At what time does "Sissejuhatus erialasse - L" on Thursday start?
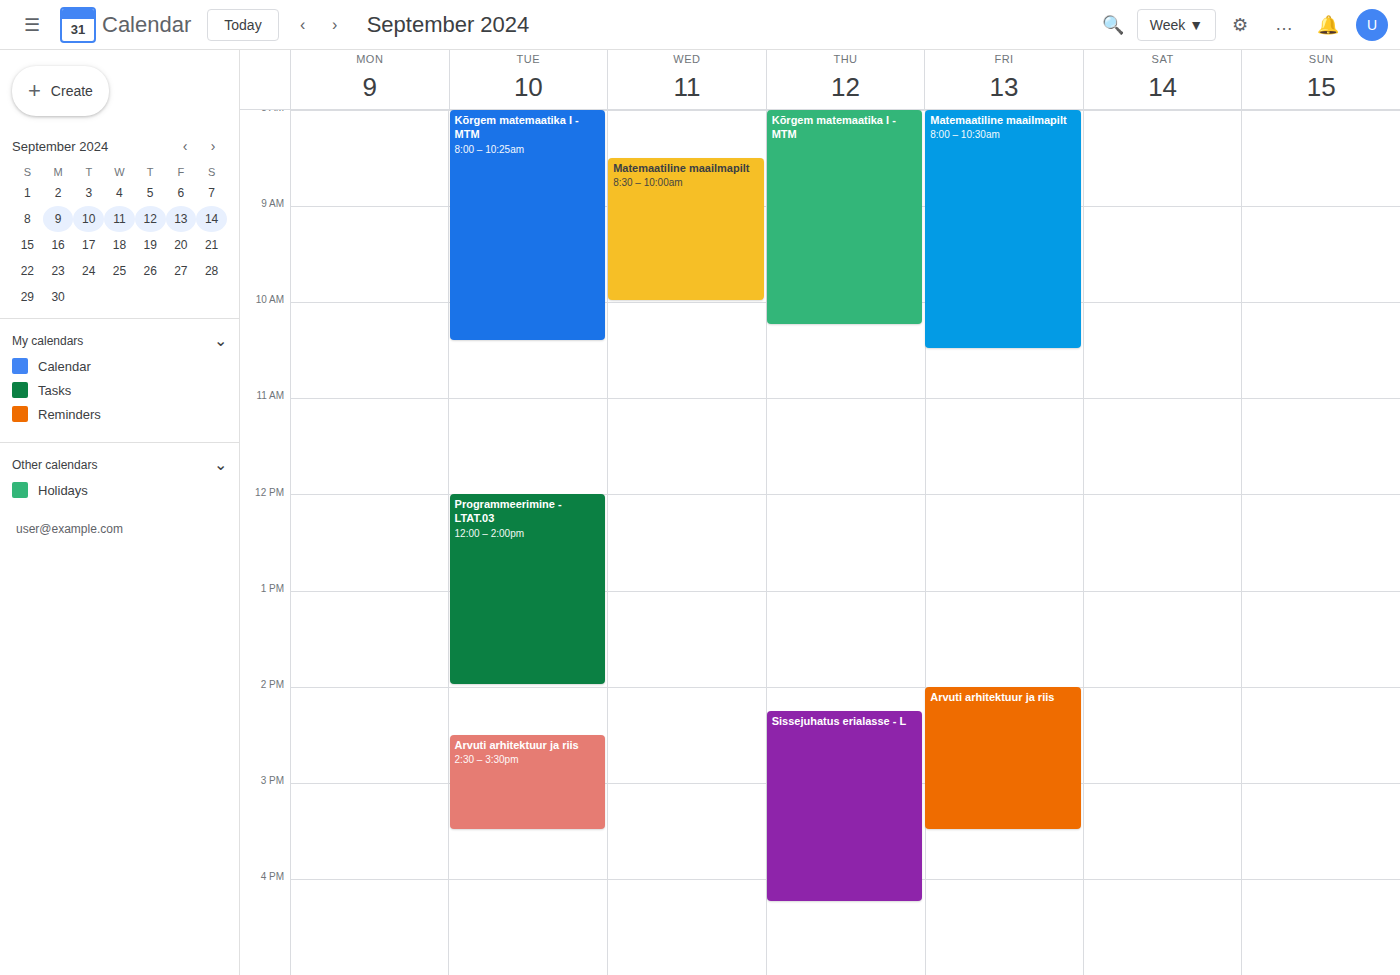
14:15